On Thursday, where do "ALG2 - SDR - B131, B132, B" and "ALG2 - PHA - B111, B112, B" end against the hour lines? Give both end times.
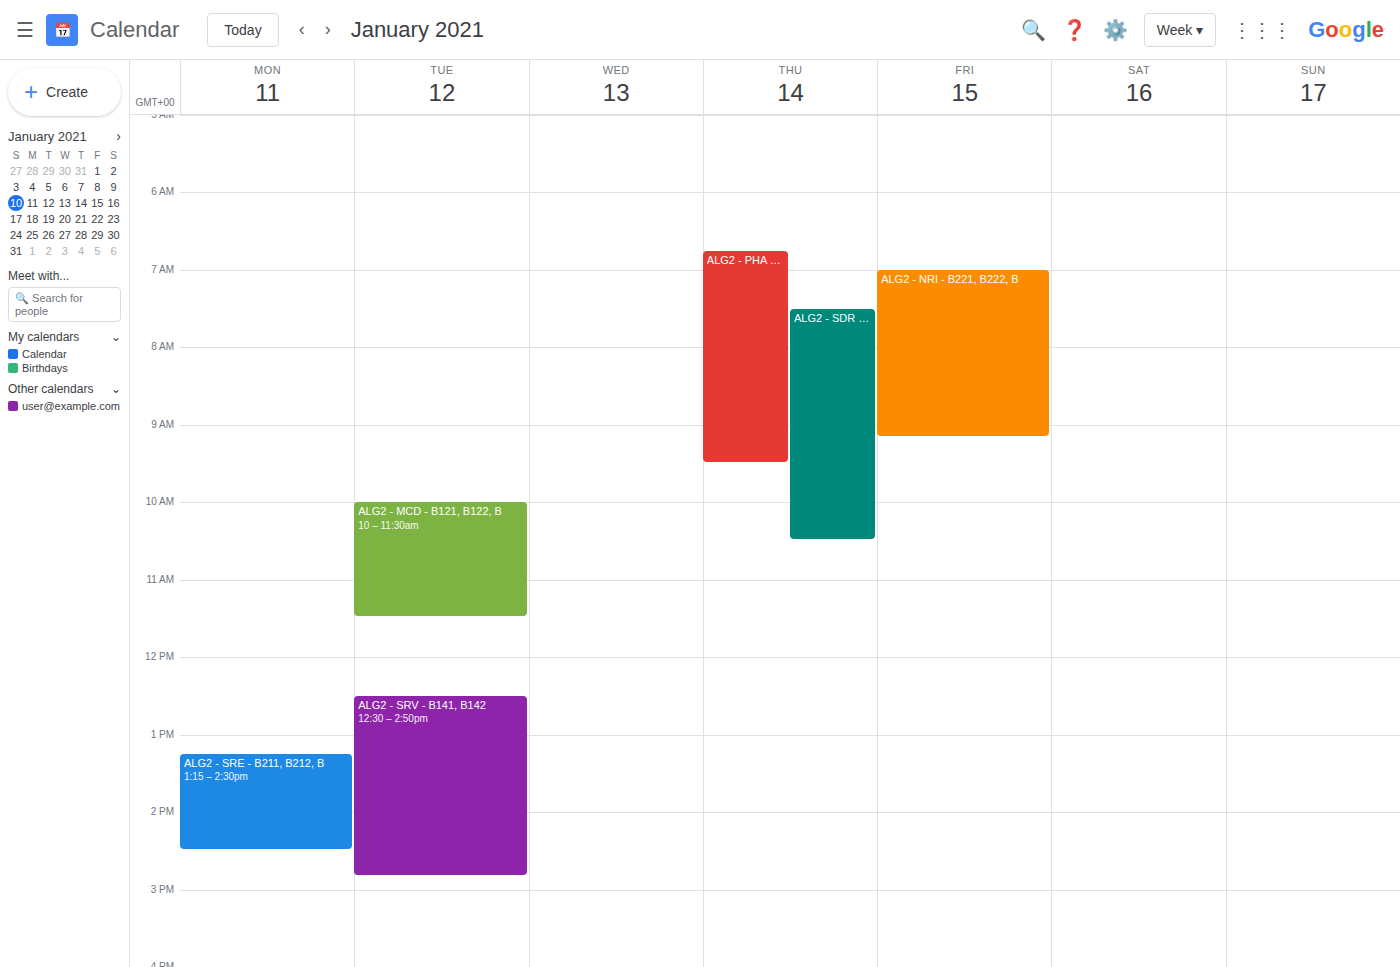
"ALG2 - SDR - B131, B132, B": 10:30 AM, halfway between the 10 AM and 11 AM lines. "ALG2 - PHA - B111, B112, B": 9:30 AM, halfway between the 9 AM and 10 AM lines.